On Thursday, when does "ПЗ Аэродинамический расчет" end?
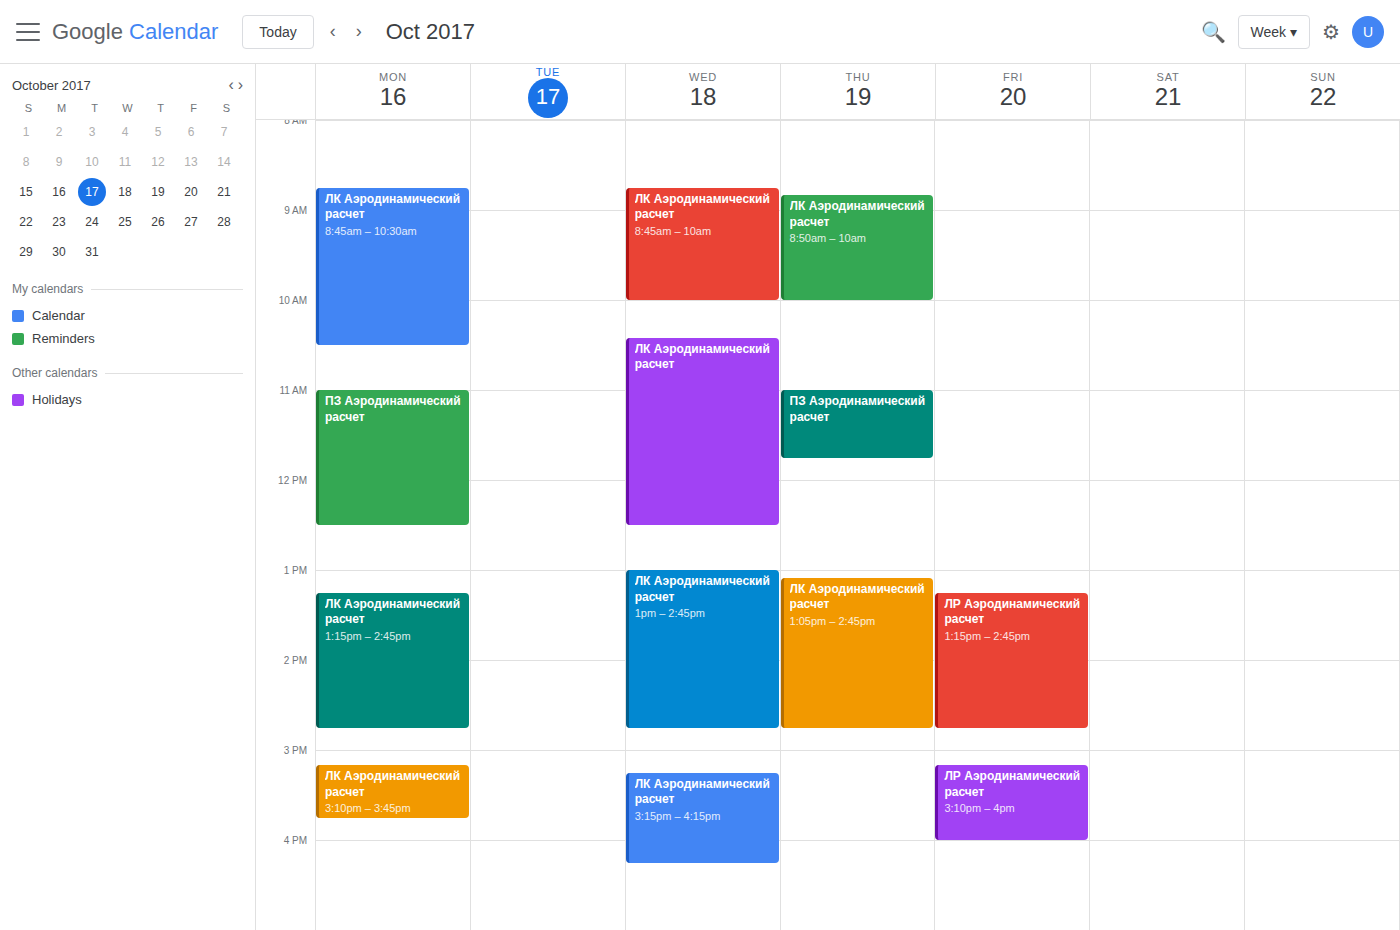
11:45 AM